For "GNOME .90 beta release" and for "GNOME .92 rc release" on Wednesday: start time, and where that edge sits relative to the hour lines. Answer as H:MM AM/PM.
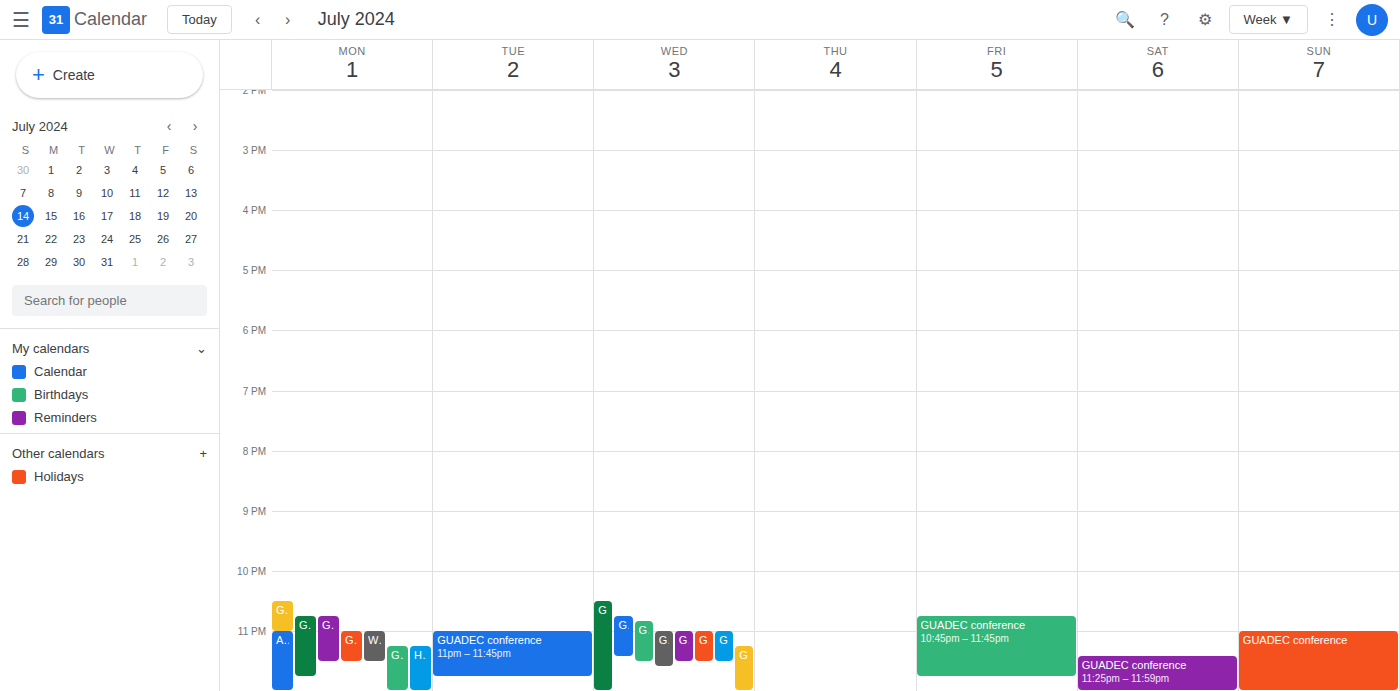
"GNOME .90 beta release": 10:30 PM, halfway between the 10 PM and 11 PM lines. "GNOME .92 rc release": 11:00 PM, exactly on the 11 PM line.